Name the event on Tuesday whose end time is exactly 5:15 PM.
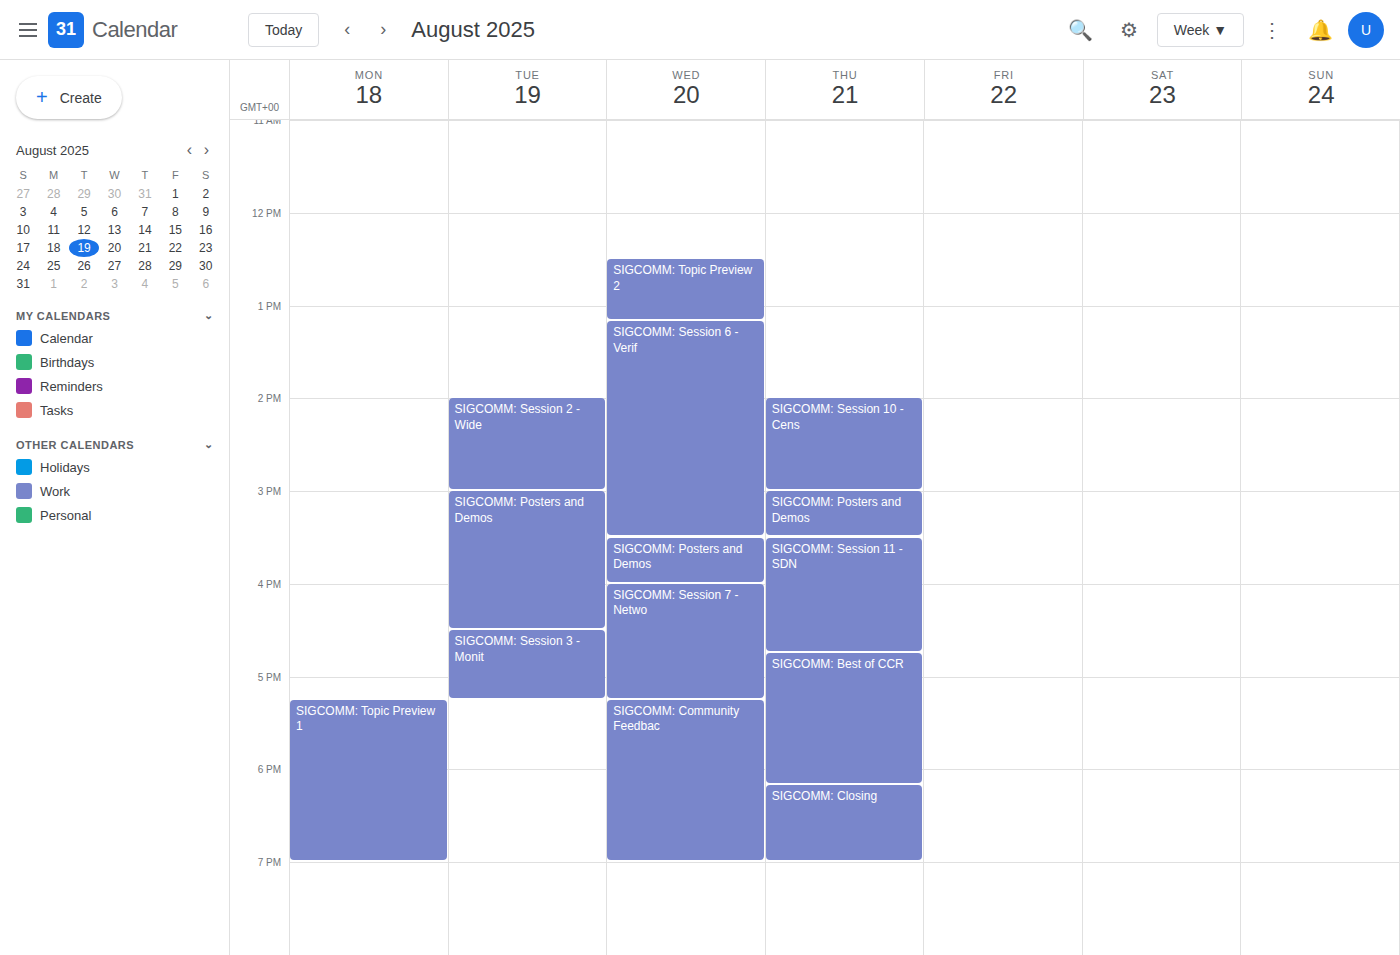
"SIGCOMM: Session 3 - Monit"